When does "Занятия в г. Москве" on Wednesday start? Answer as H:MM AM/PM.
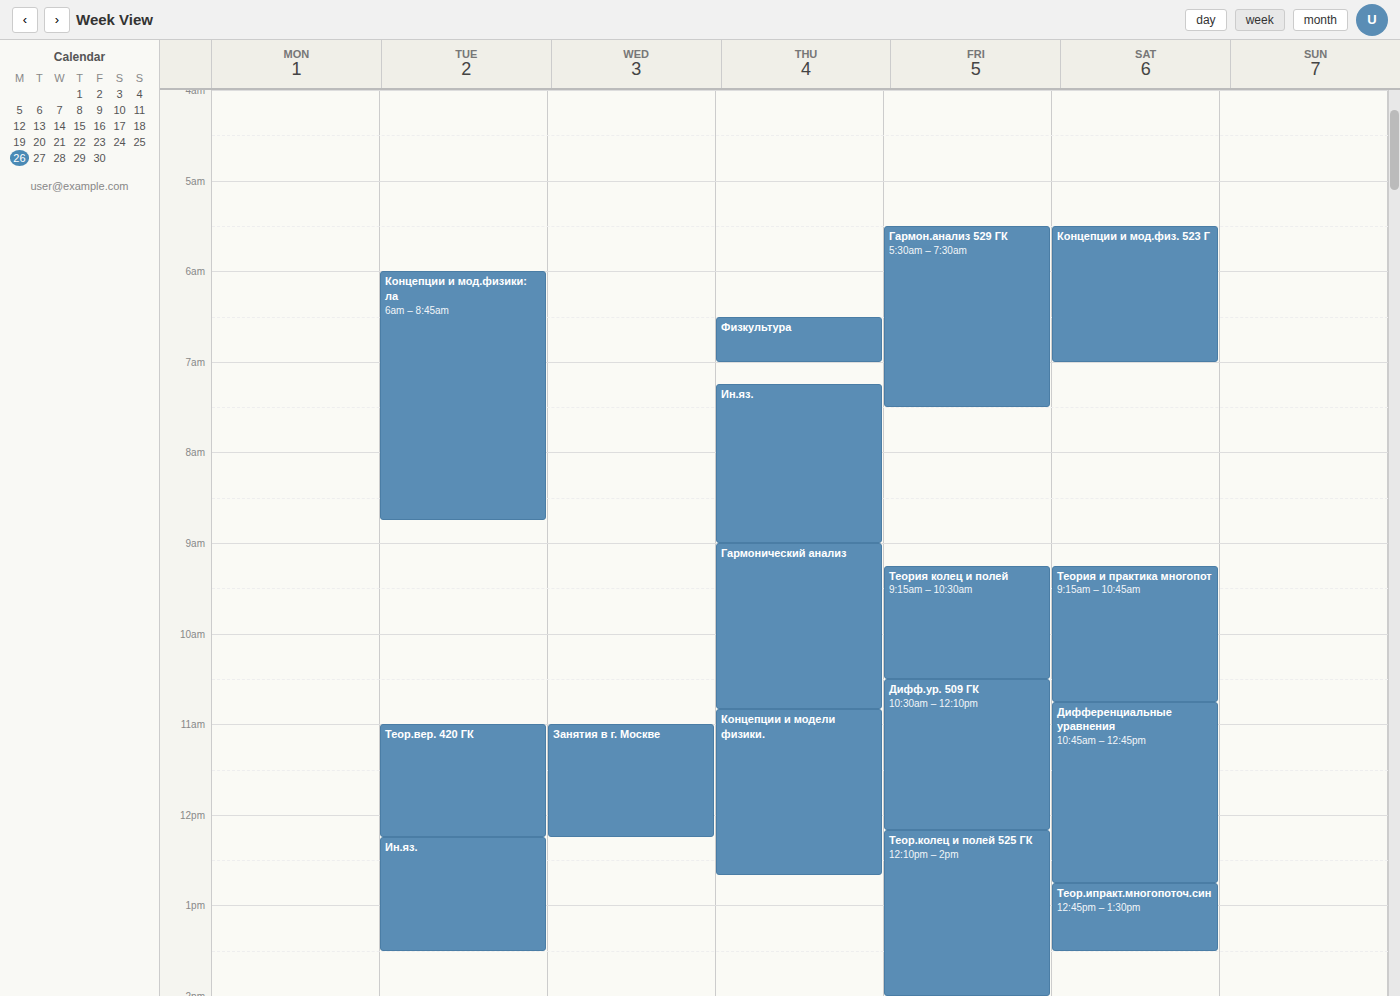
11:00 AM